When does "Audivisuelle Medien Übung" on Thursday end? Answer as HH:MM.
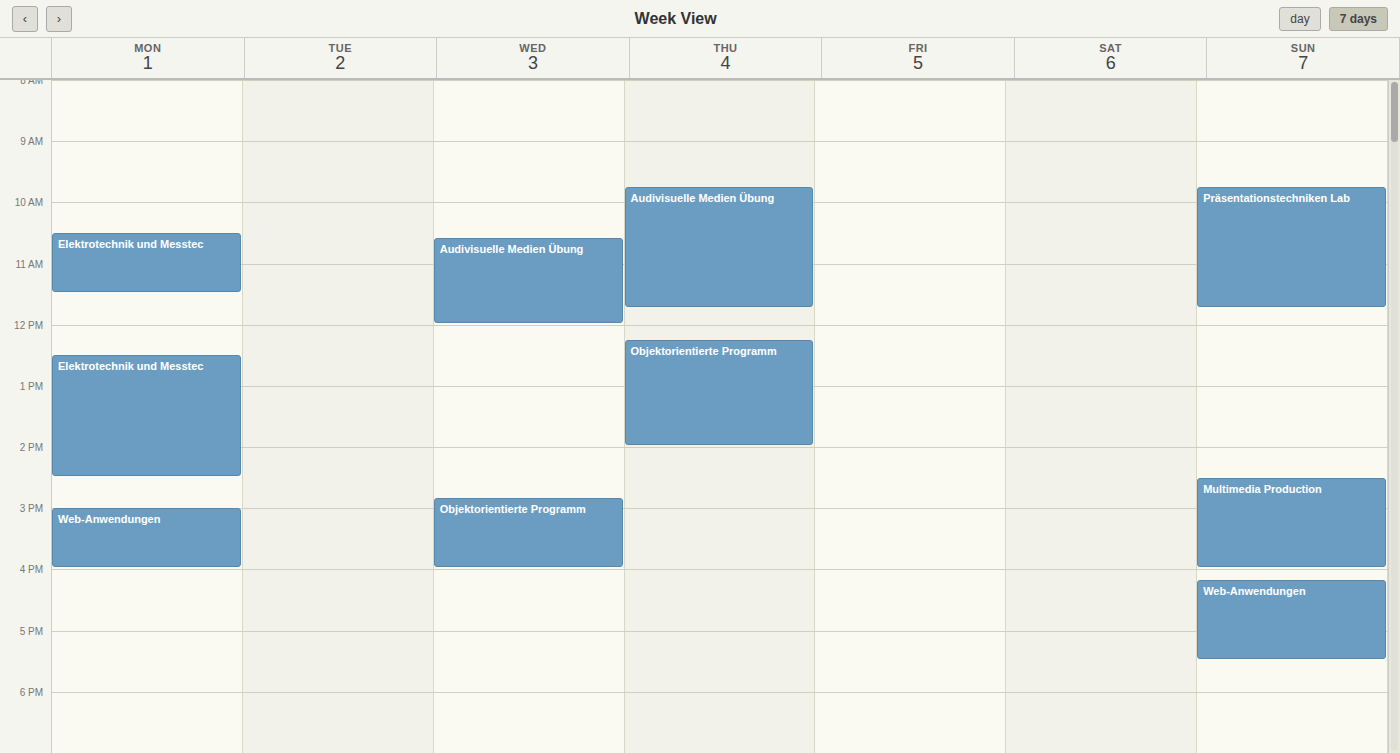
11:45